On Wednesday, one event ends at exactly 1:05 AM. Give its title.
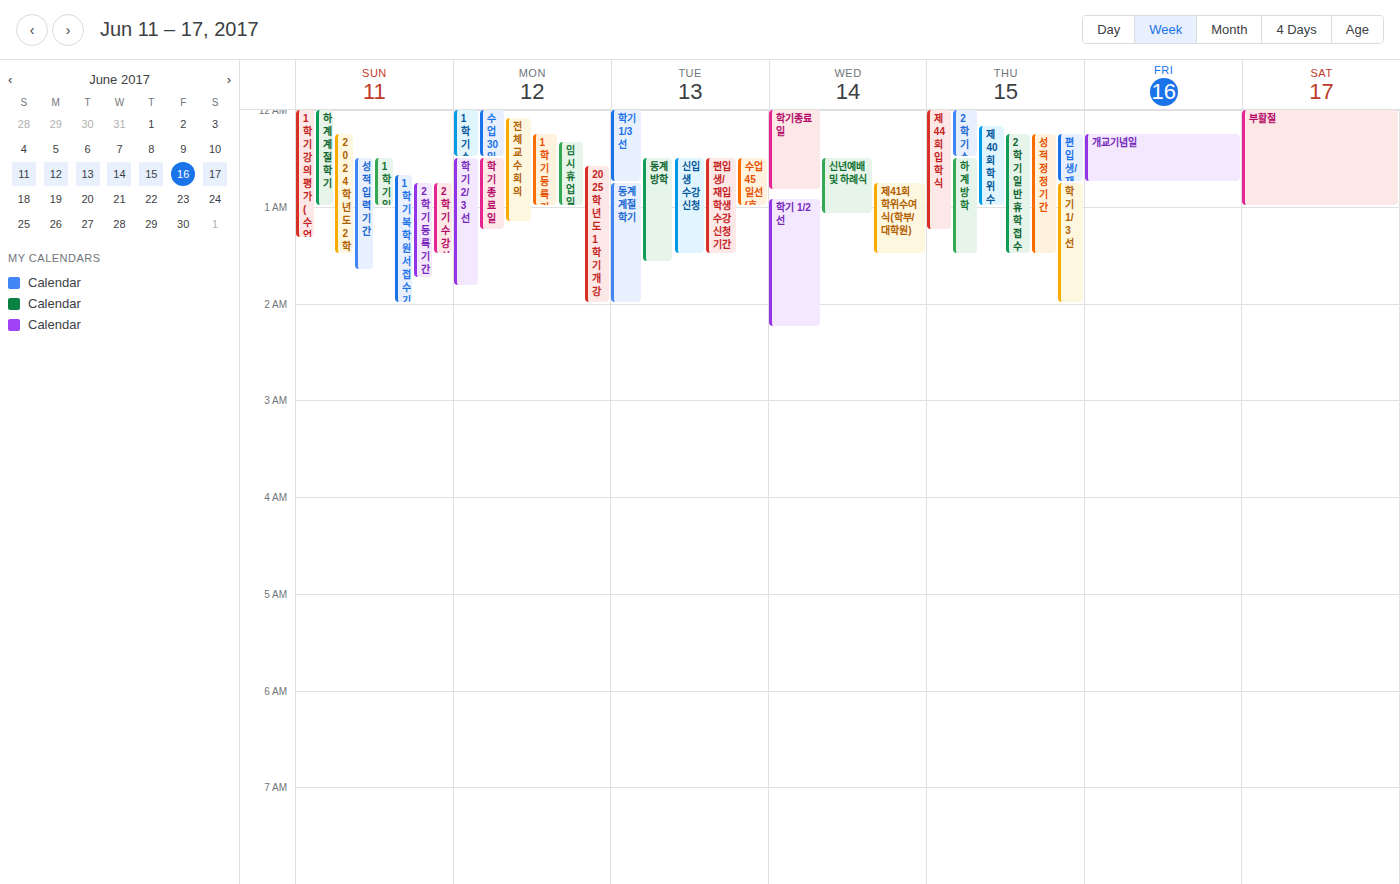
"신년예배 및 하례식"